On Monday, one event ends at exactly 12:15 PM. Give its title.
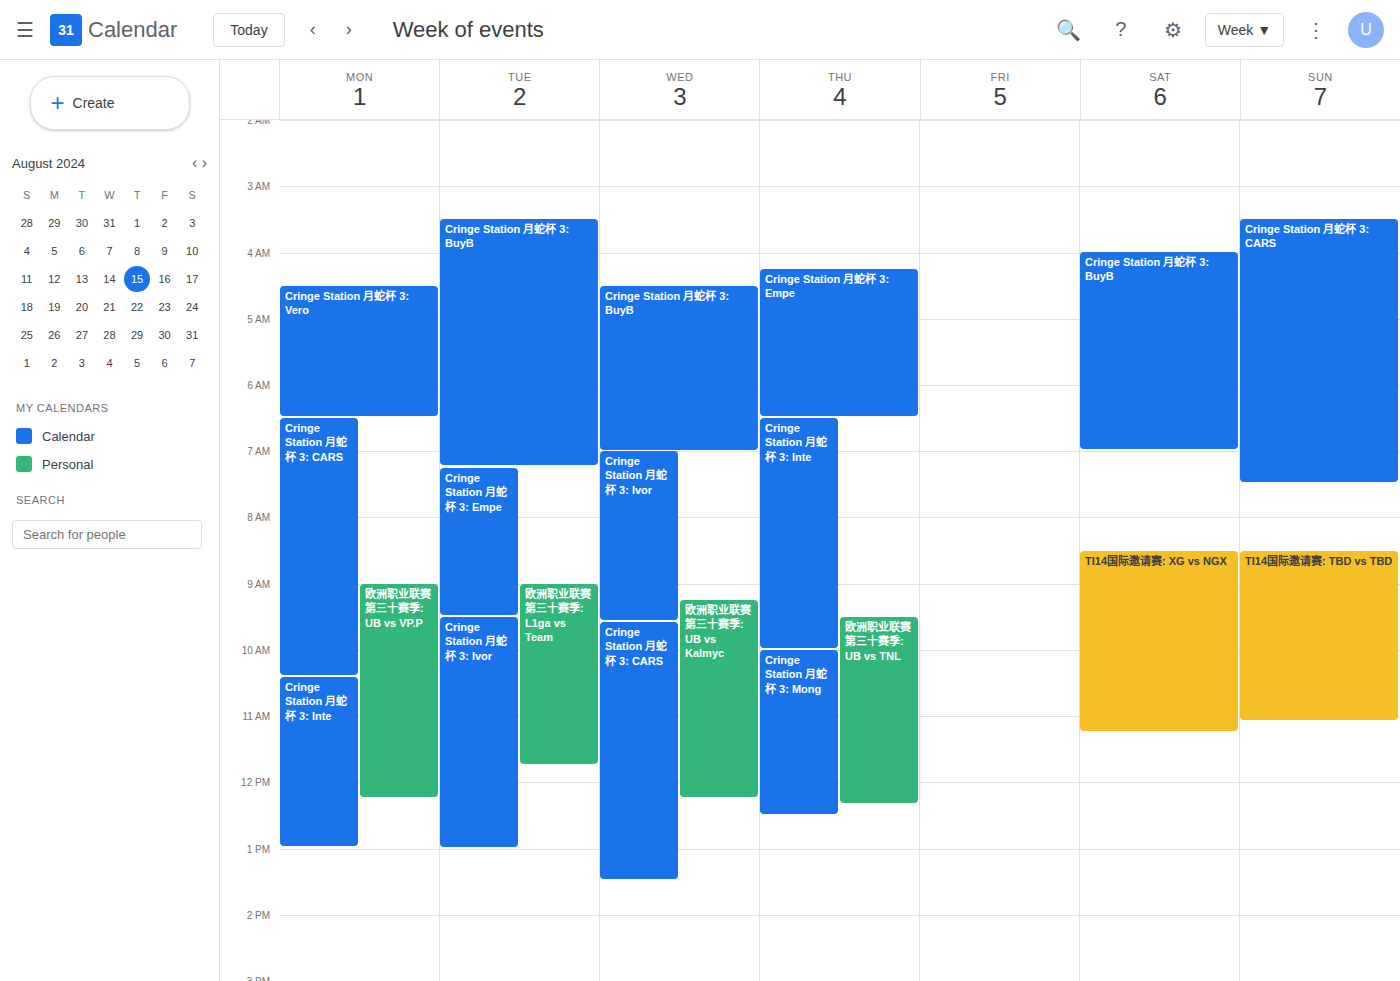
"欧洲职业联赛 第三十赛季: UB vs VP.P"